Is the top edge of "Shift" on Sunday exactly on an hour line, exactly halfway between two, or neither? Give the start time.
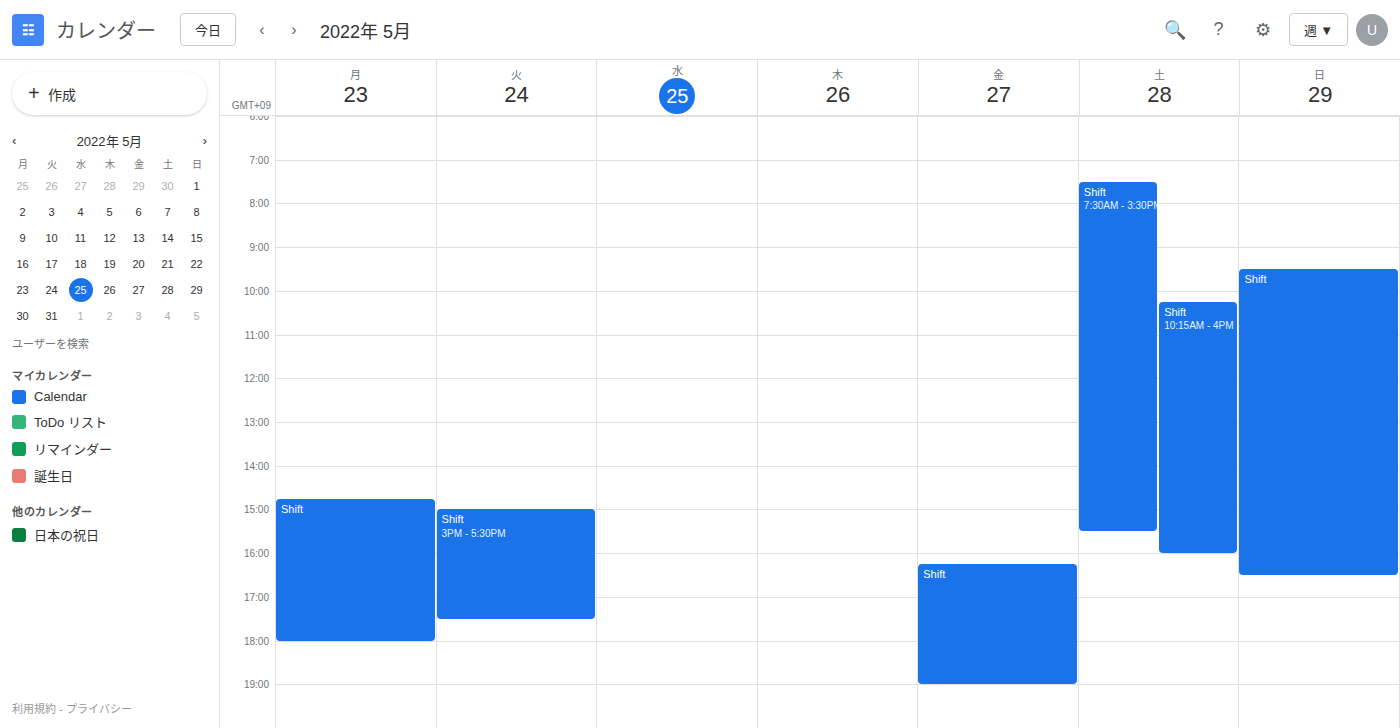
9:30 AM -- halfway between the 9 AM and 10 AM lines.